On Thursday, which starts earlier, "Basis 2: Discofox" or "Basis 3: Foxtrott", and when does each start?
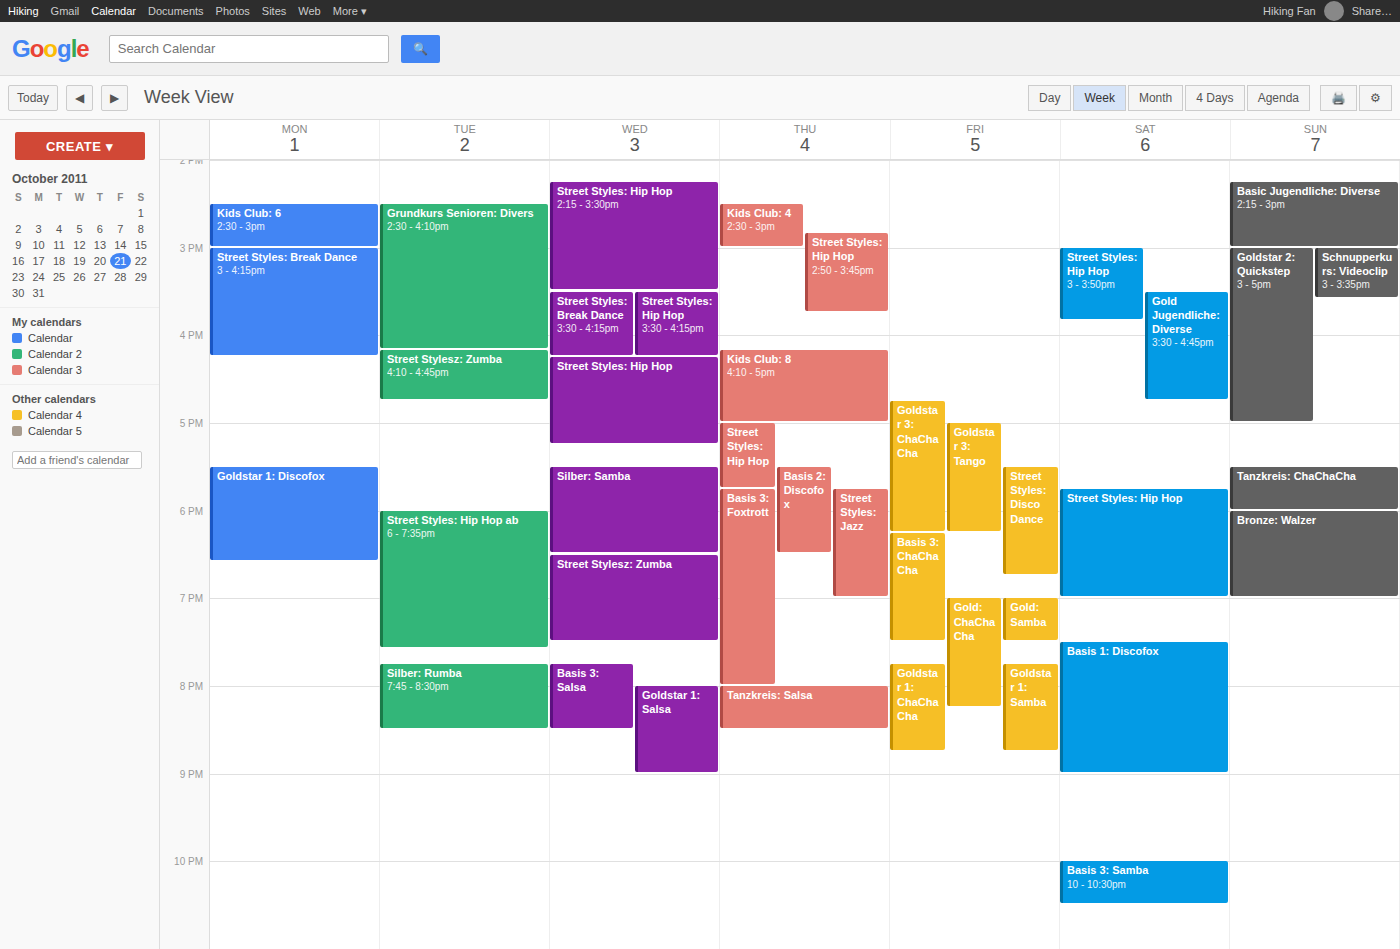
"Basis 2: Discofox" 17:30; "Basis 3: Foxtrott" 17:45.